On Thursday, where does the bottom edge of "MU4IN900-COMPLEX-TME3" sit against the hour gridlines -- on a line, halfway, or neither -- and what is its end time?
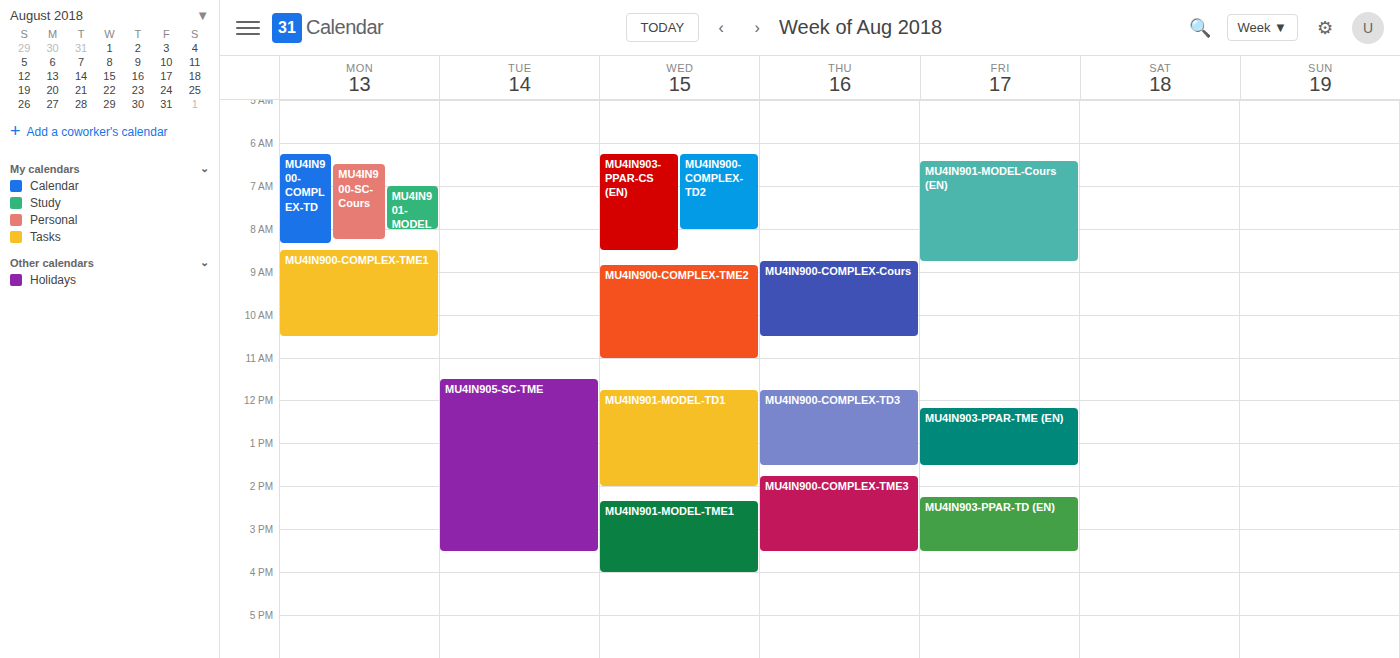
3:30 PM -- halfway between the 3 PM and 4 PM lines.